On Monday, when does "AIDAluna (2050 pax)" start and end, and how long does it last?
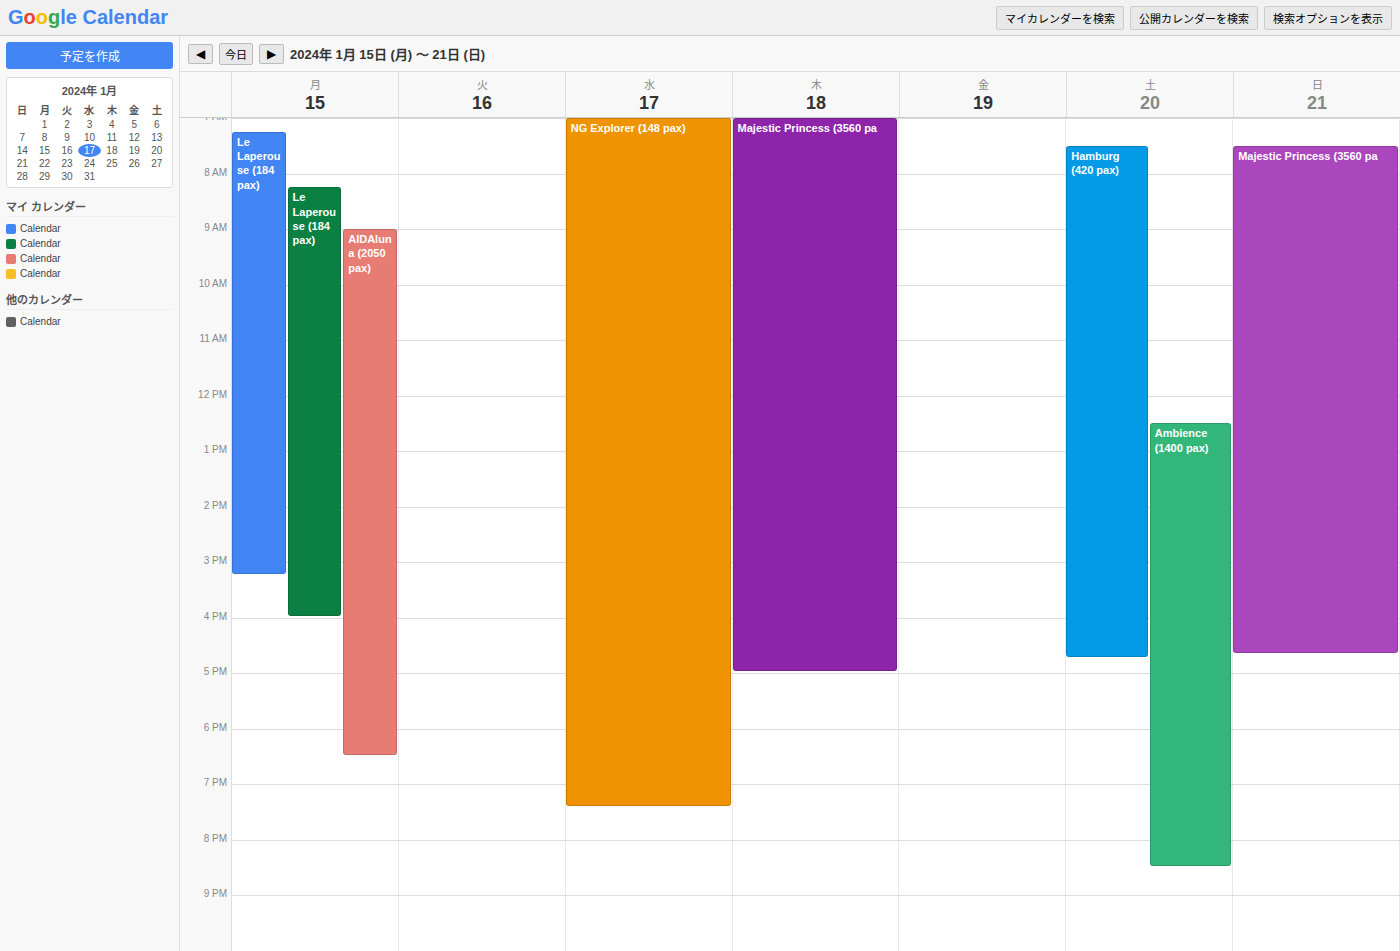
9:00 AM to 6:30 PM, 9 hours 30 minutes